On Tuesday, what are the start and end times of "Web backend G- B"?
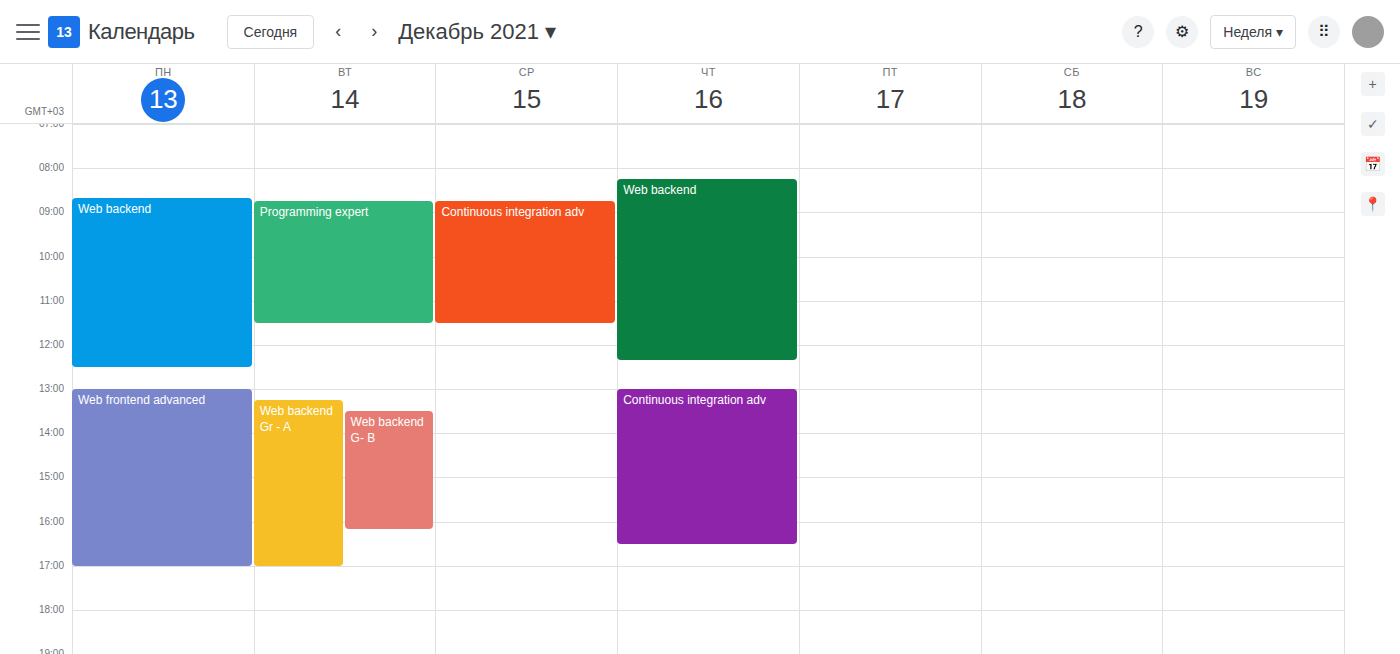
1:30 PM to 4:10 PM